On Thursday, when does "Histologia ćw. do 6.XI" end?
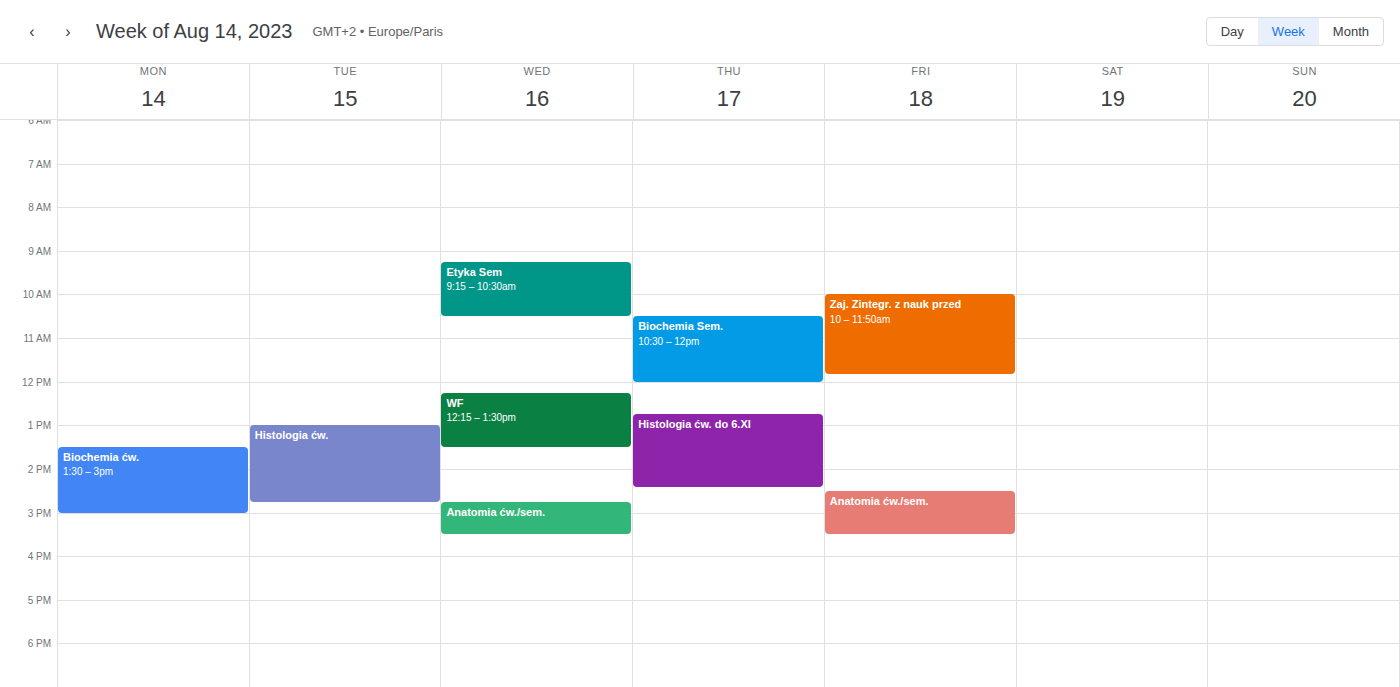
2:25 PM